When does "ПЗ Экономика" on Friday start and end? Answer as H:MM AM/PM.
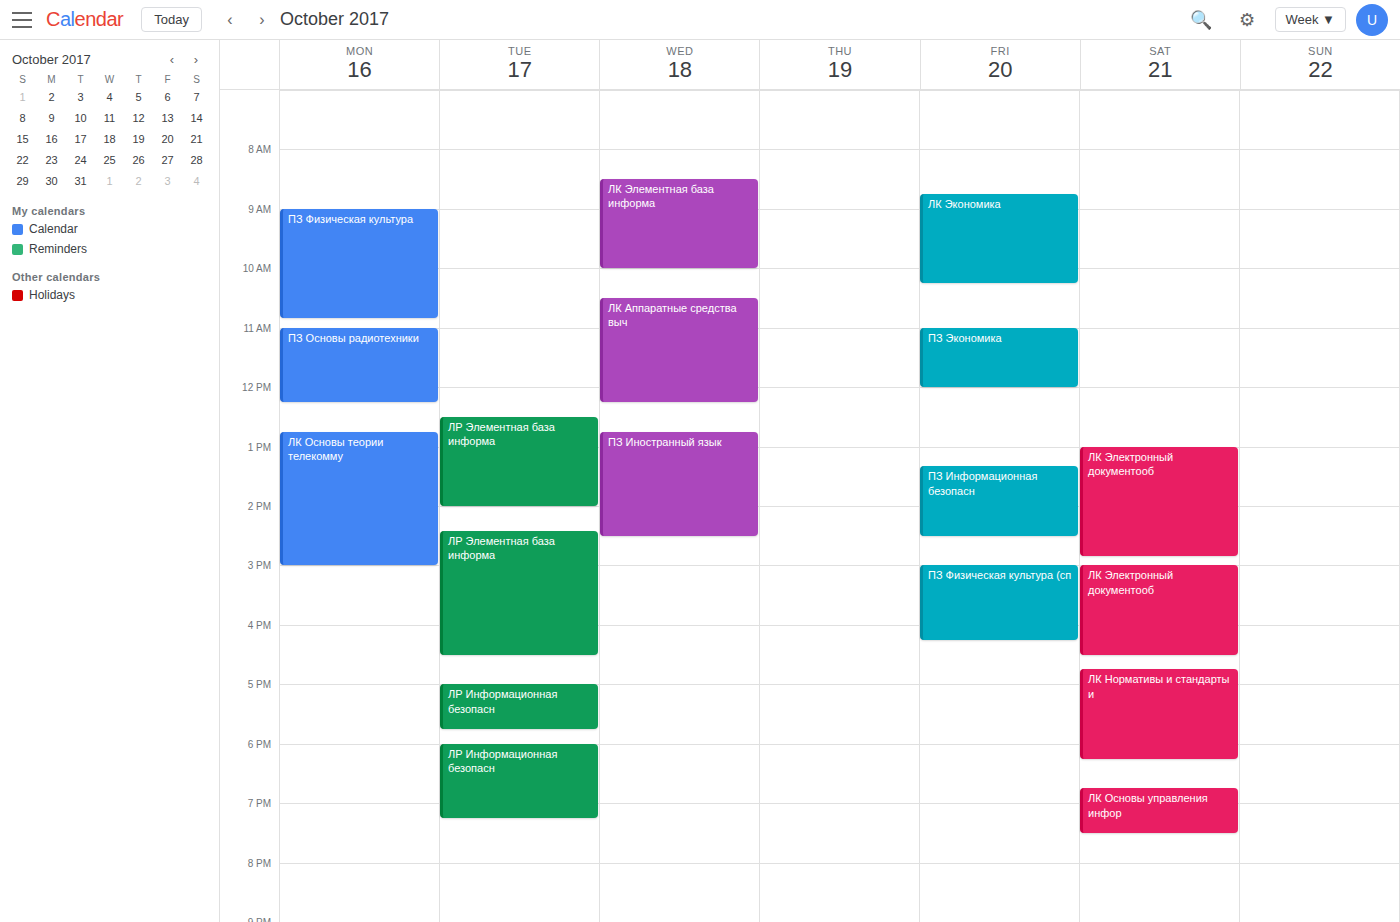
11:00 AM to 12:00 PM